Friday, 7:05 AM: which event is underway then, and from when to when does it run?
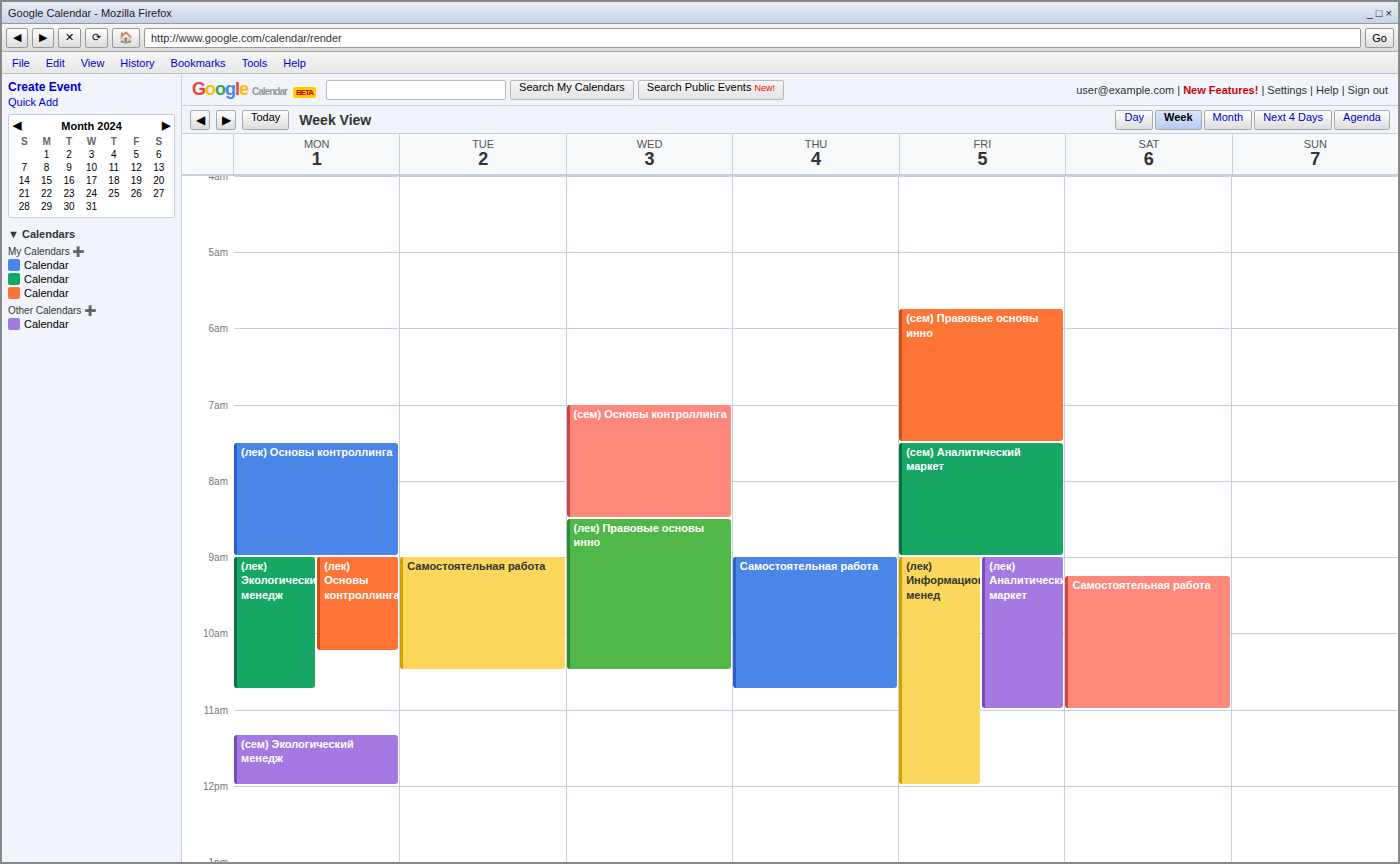
"(сем) Правовые основы инно", 5:45 AM to 7:30 AM